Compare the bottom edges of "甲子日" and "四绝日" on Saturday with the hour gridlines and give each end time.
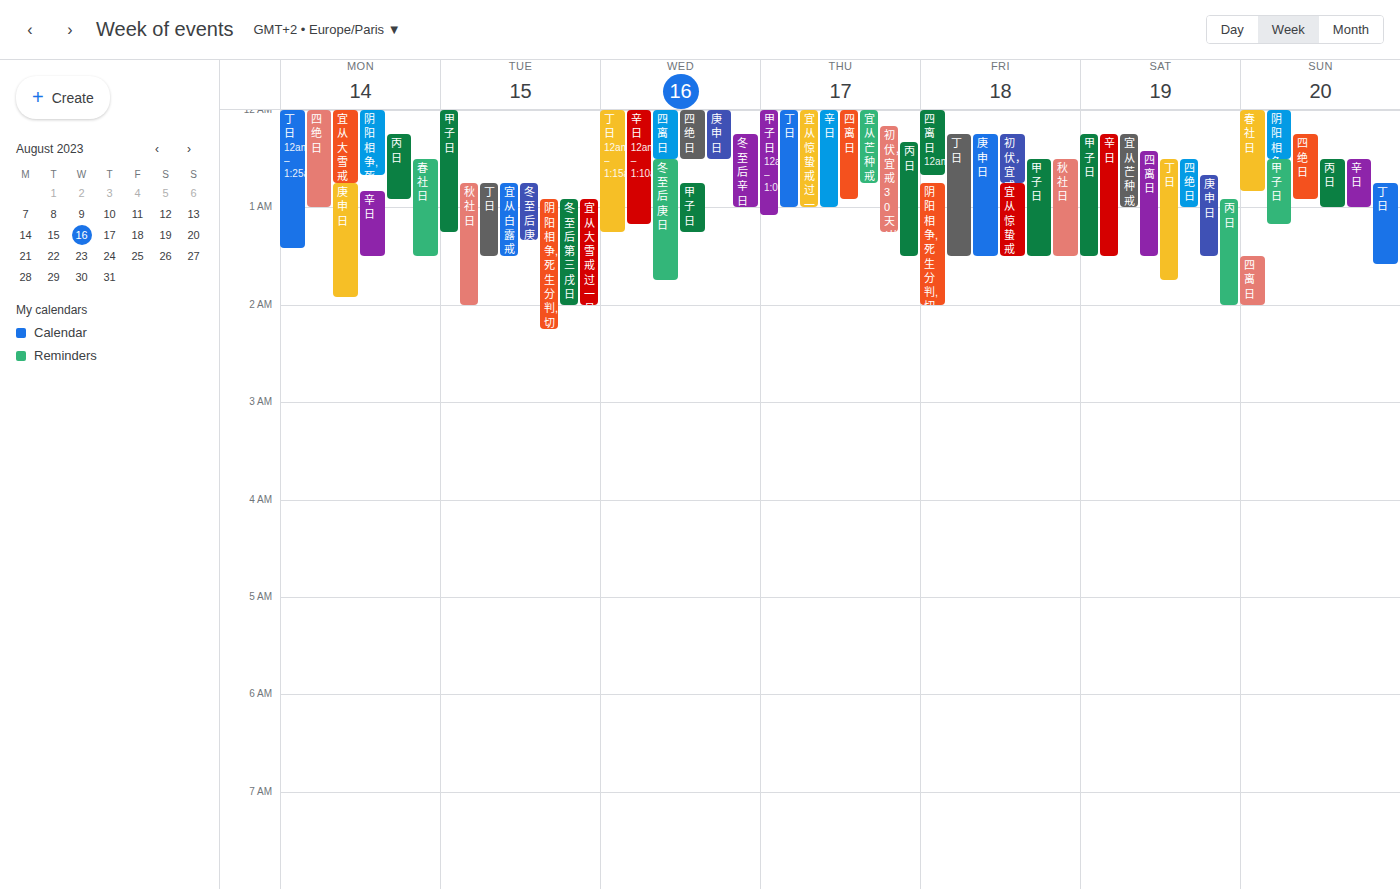
"甲子日": 1:30 AM, halfway between the 1 AM and 2 AM lines. "四绝日": 1:00 AM, exactly on the 1 AM line.